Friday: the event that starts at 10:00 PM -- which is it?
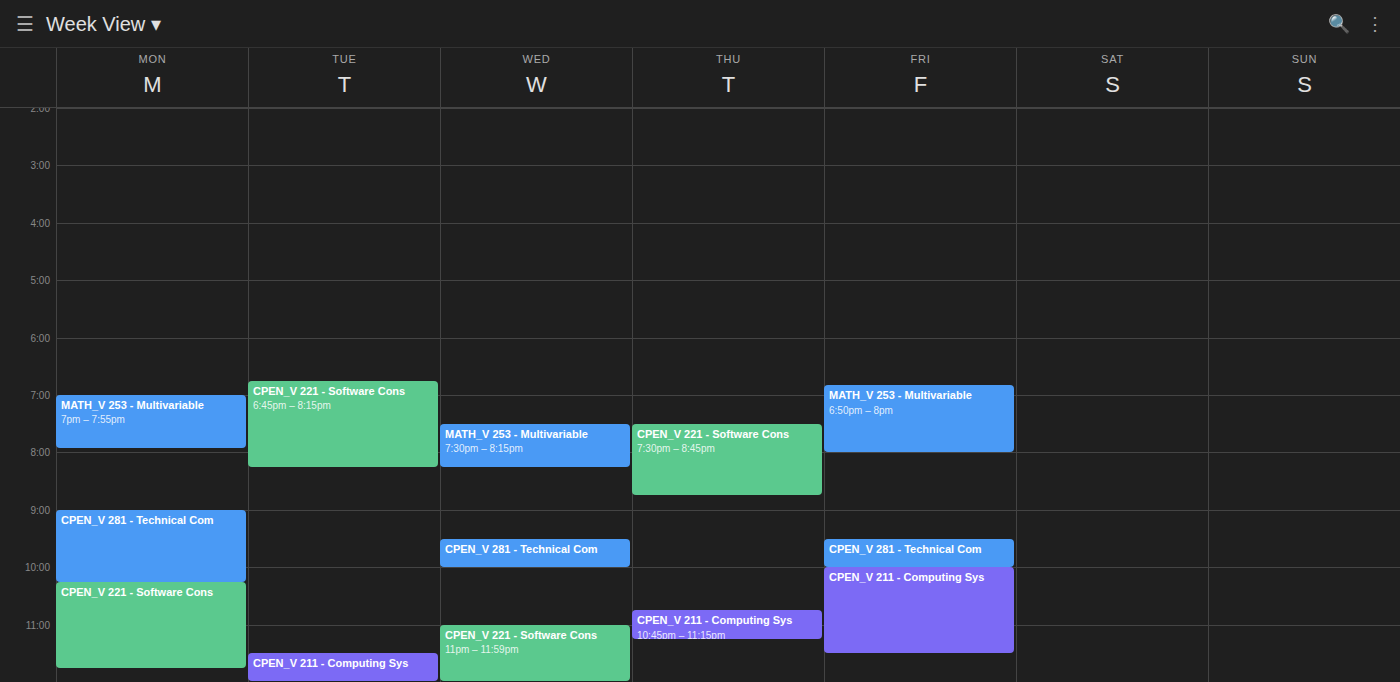
"CPEN_V 211 - Computing Sys"